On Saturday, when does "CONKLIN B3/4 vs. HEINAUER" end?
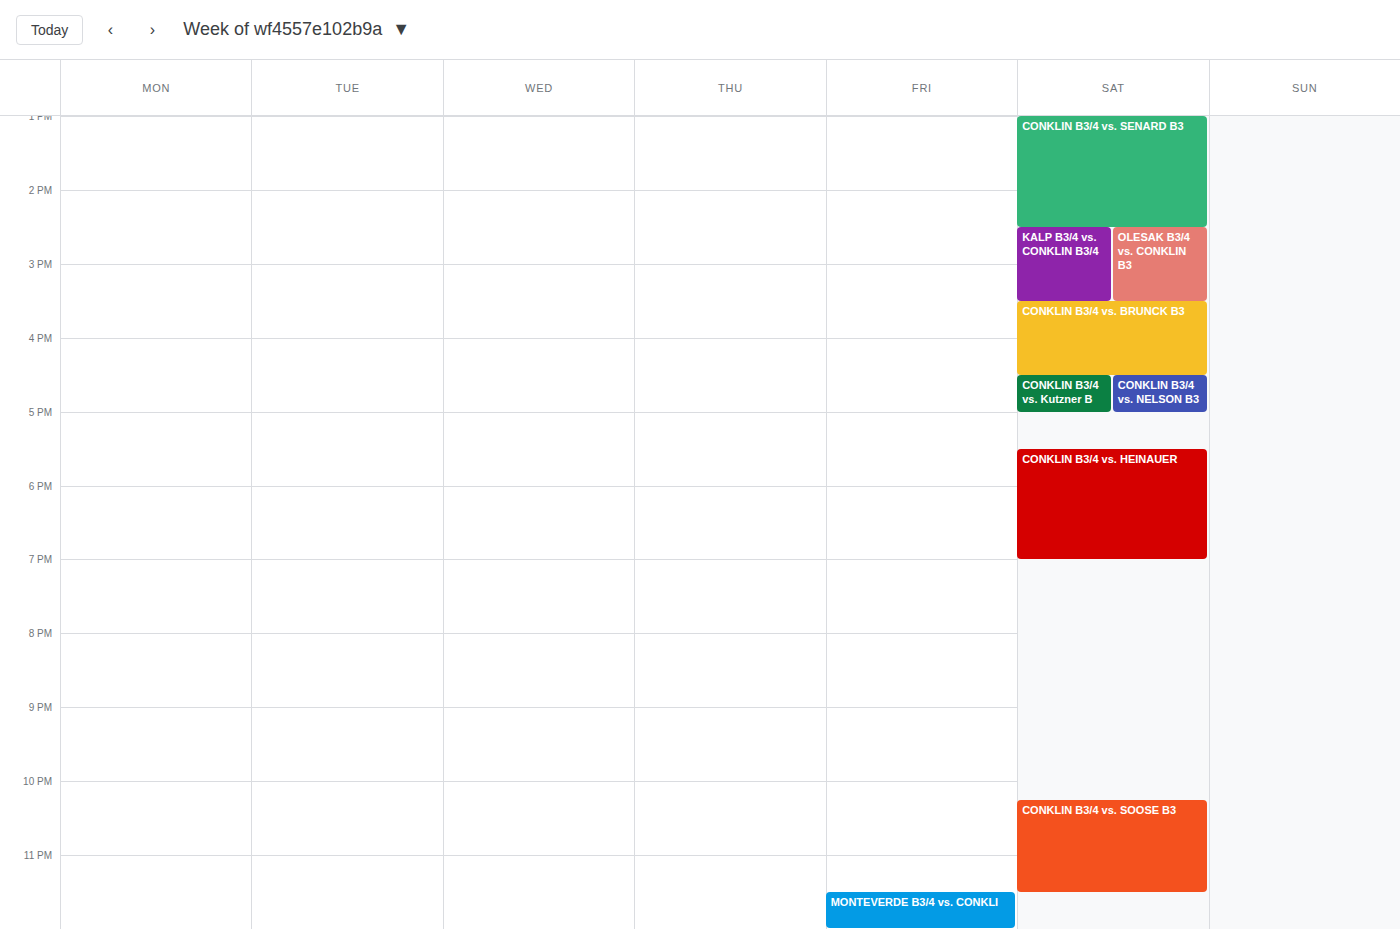
19:00